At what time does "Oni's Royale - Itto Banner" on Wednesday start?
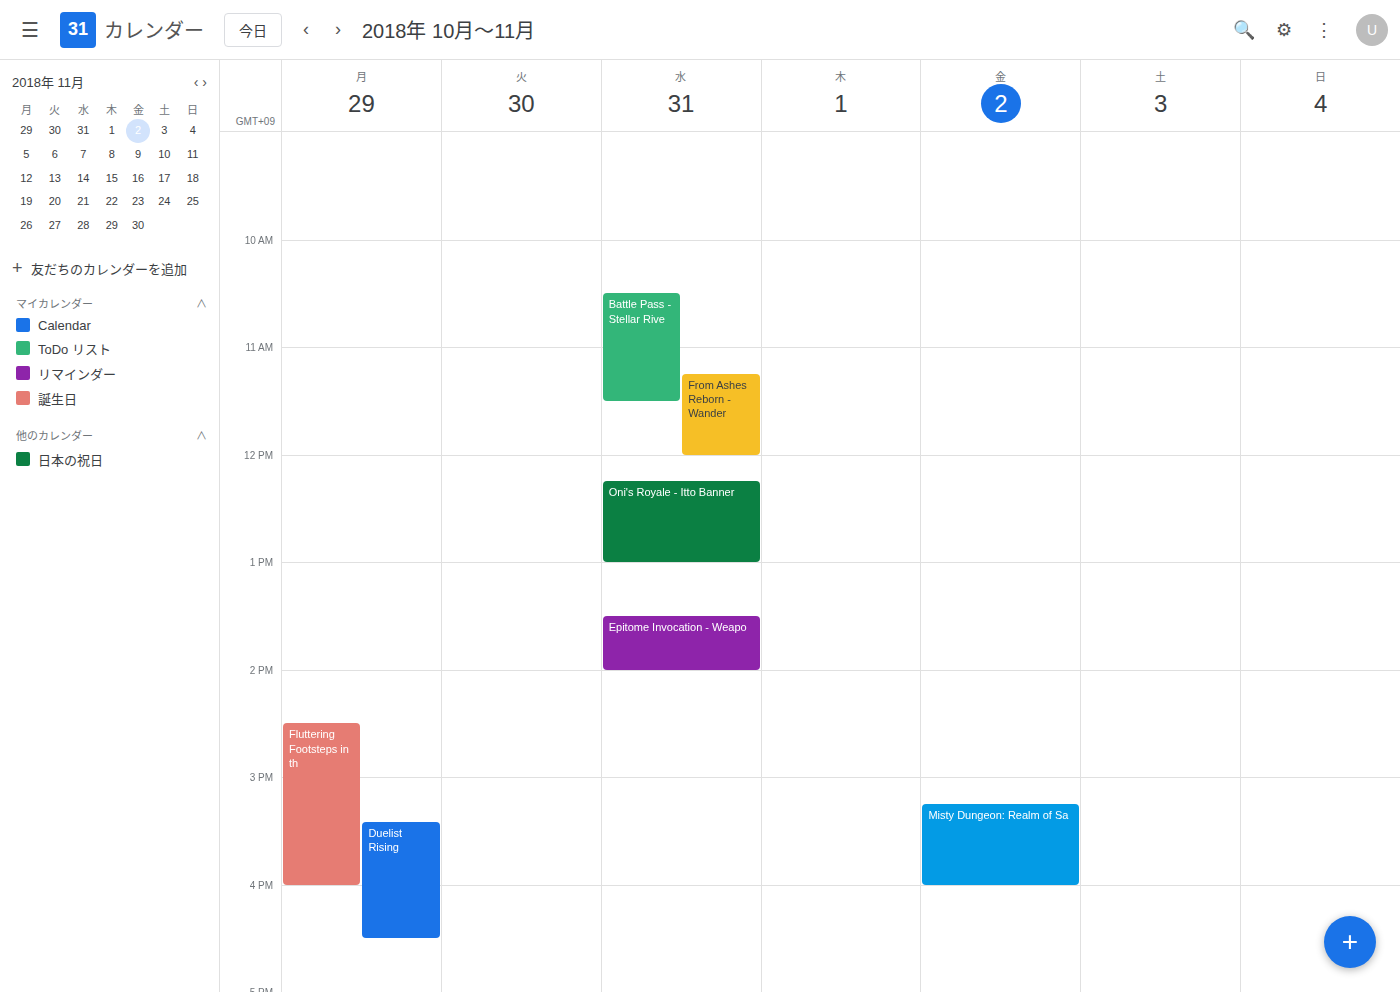
12:15